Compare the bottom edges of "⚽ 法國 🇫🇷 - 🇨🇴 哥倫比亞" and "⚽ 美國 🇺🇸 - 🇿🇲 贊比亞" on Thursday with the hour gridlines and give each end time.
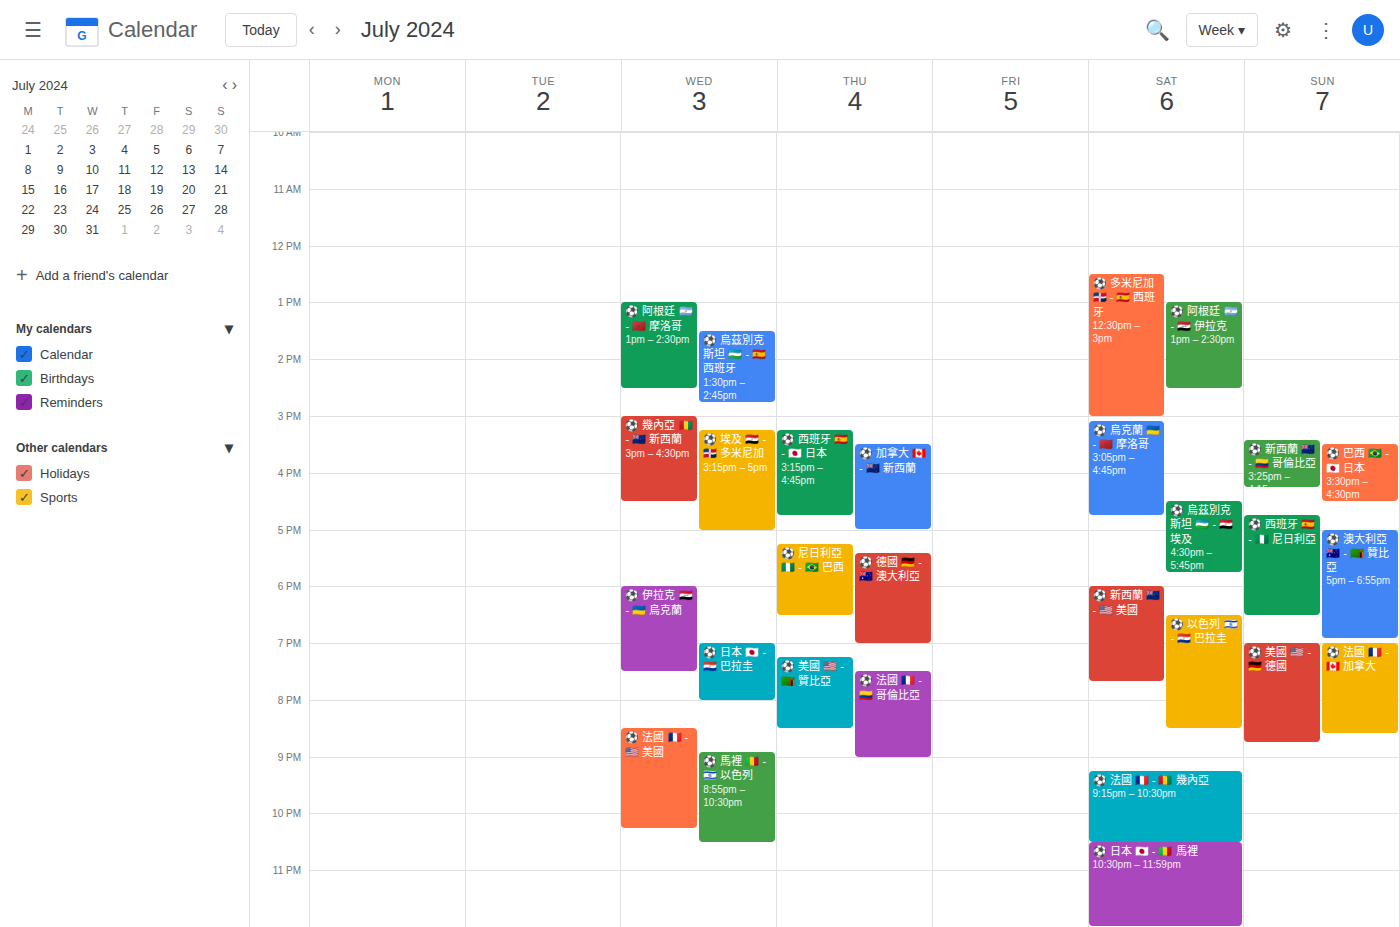
"⚽ 法國 🇫🇷 - 🇨🇴 哥倫比亞": 9:00 PM, exactly on the 9 PM line. "⚽ 美國 🇺🇸 - 🇿🇲 贊比亞": 8:30 PM, halfway between the 8 PM and 9 PM lines.